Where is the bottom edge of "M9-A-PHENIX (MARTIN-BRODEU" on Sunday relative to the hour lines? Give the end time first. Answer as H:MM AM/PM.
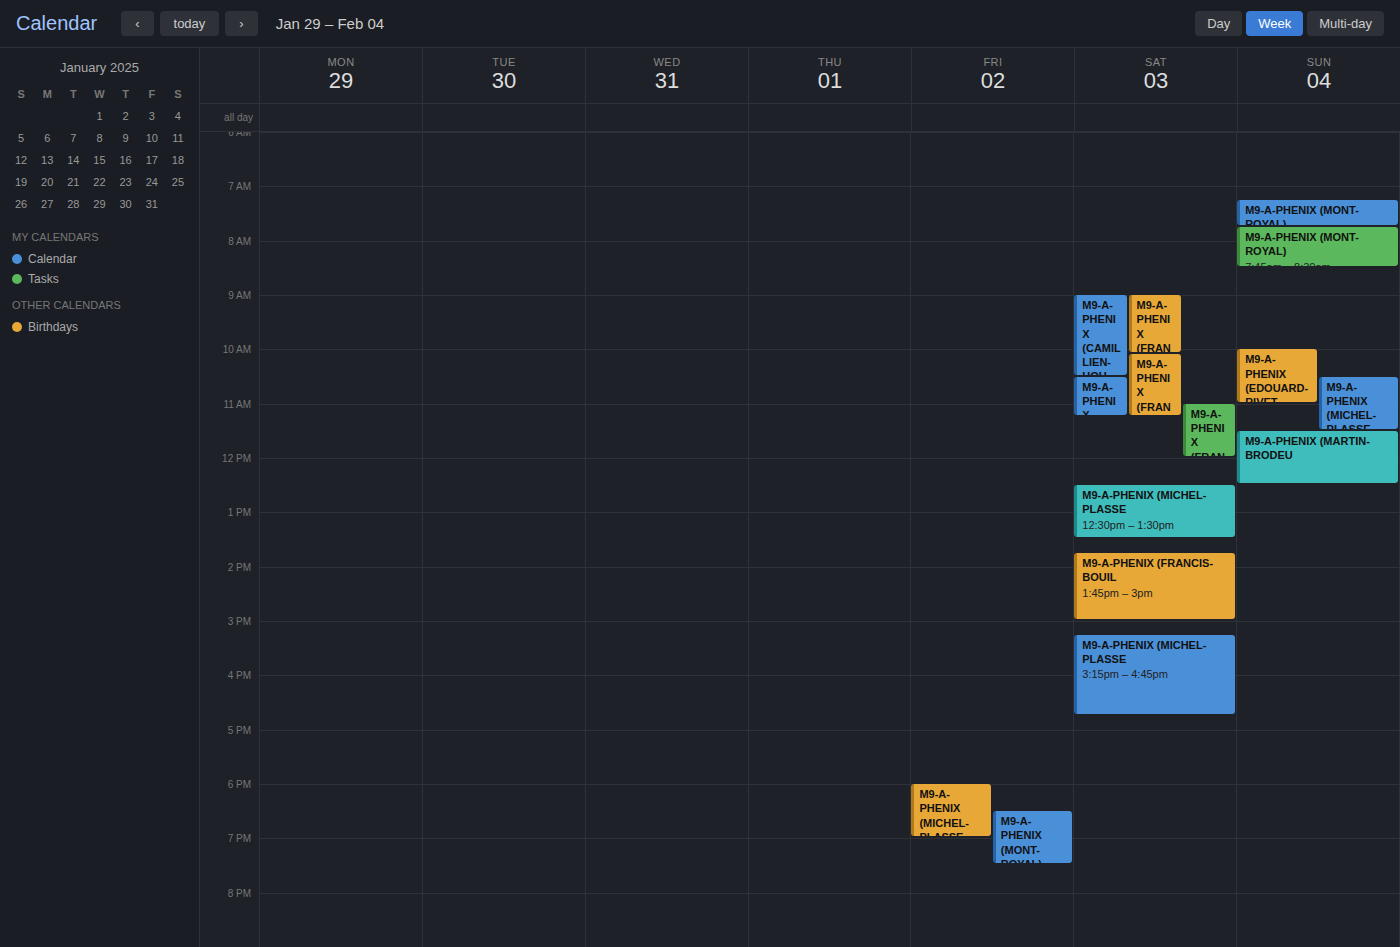
12:30 PM -- halfway between the 12 PM and 1 PM lines.